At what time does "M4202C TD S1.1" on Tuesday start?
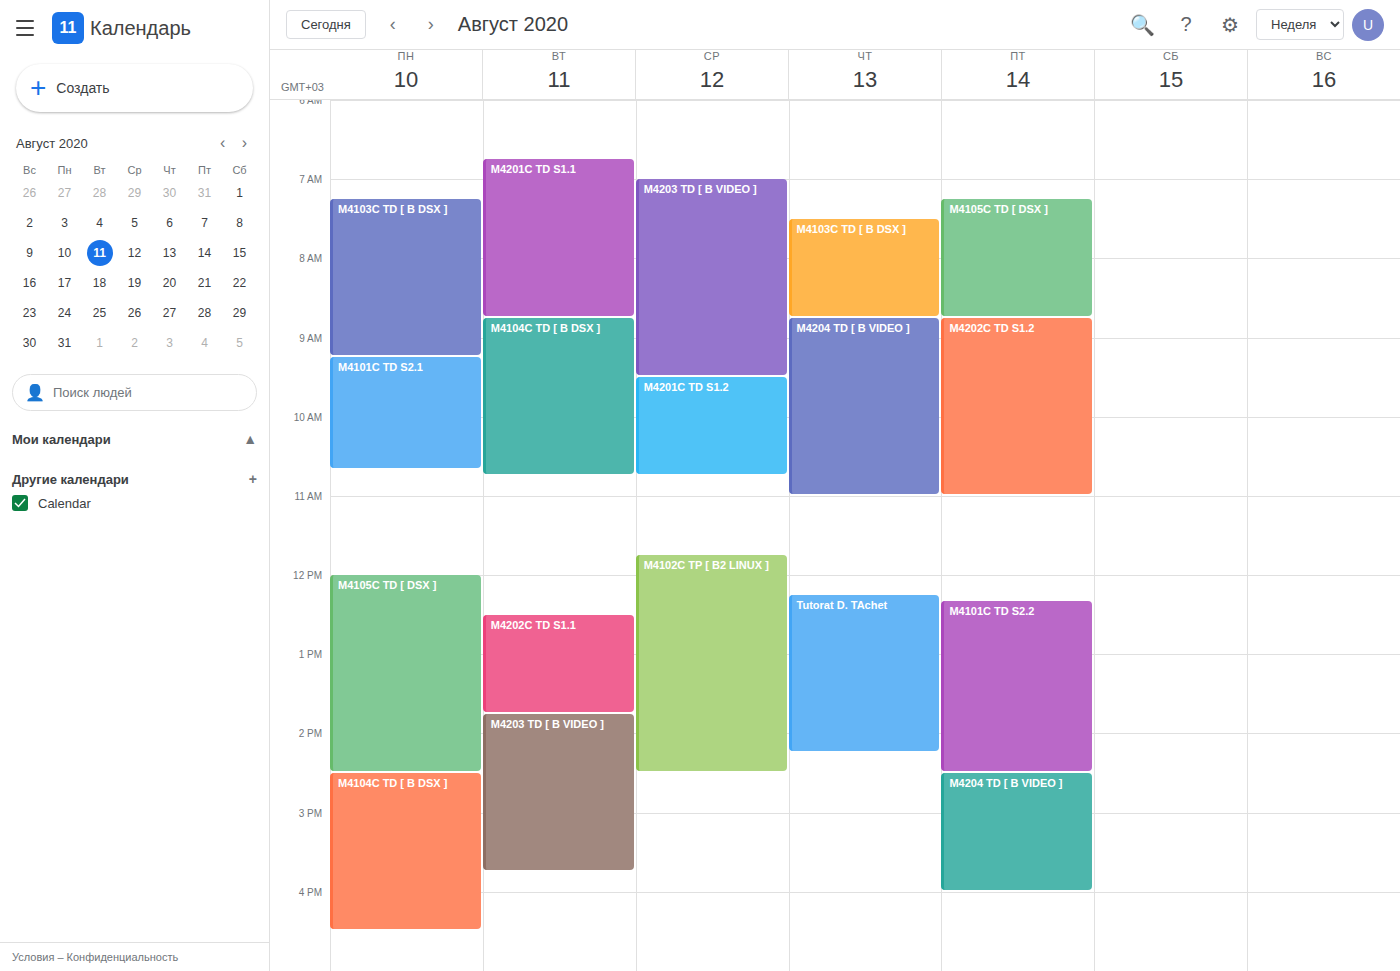
12:30 PM